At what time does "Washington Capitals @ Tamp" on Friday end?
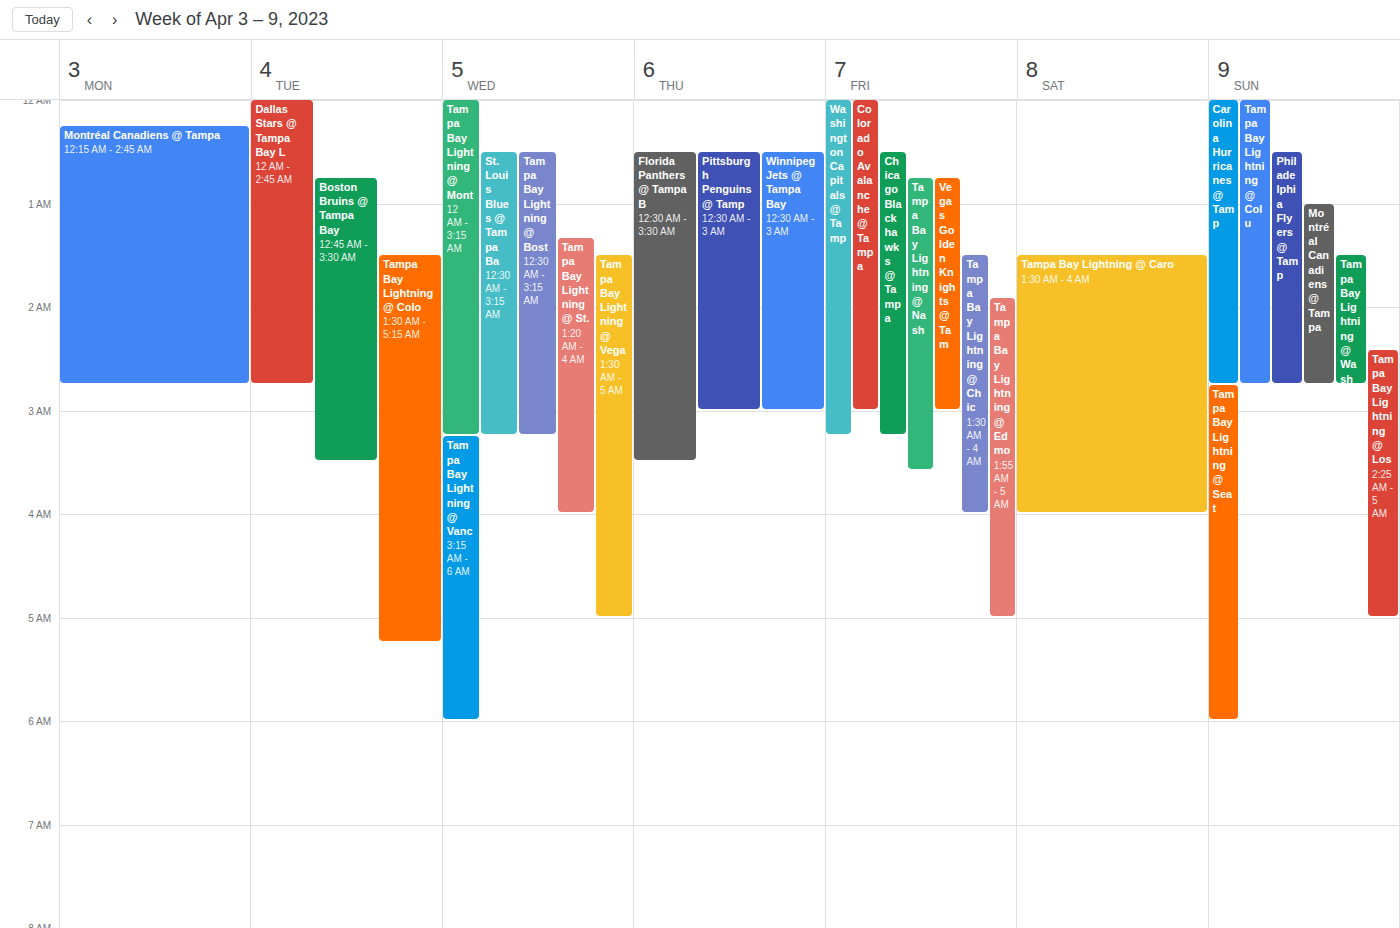
3:15 AM